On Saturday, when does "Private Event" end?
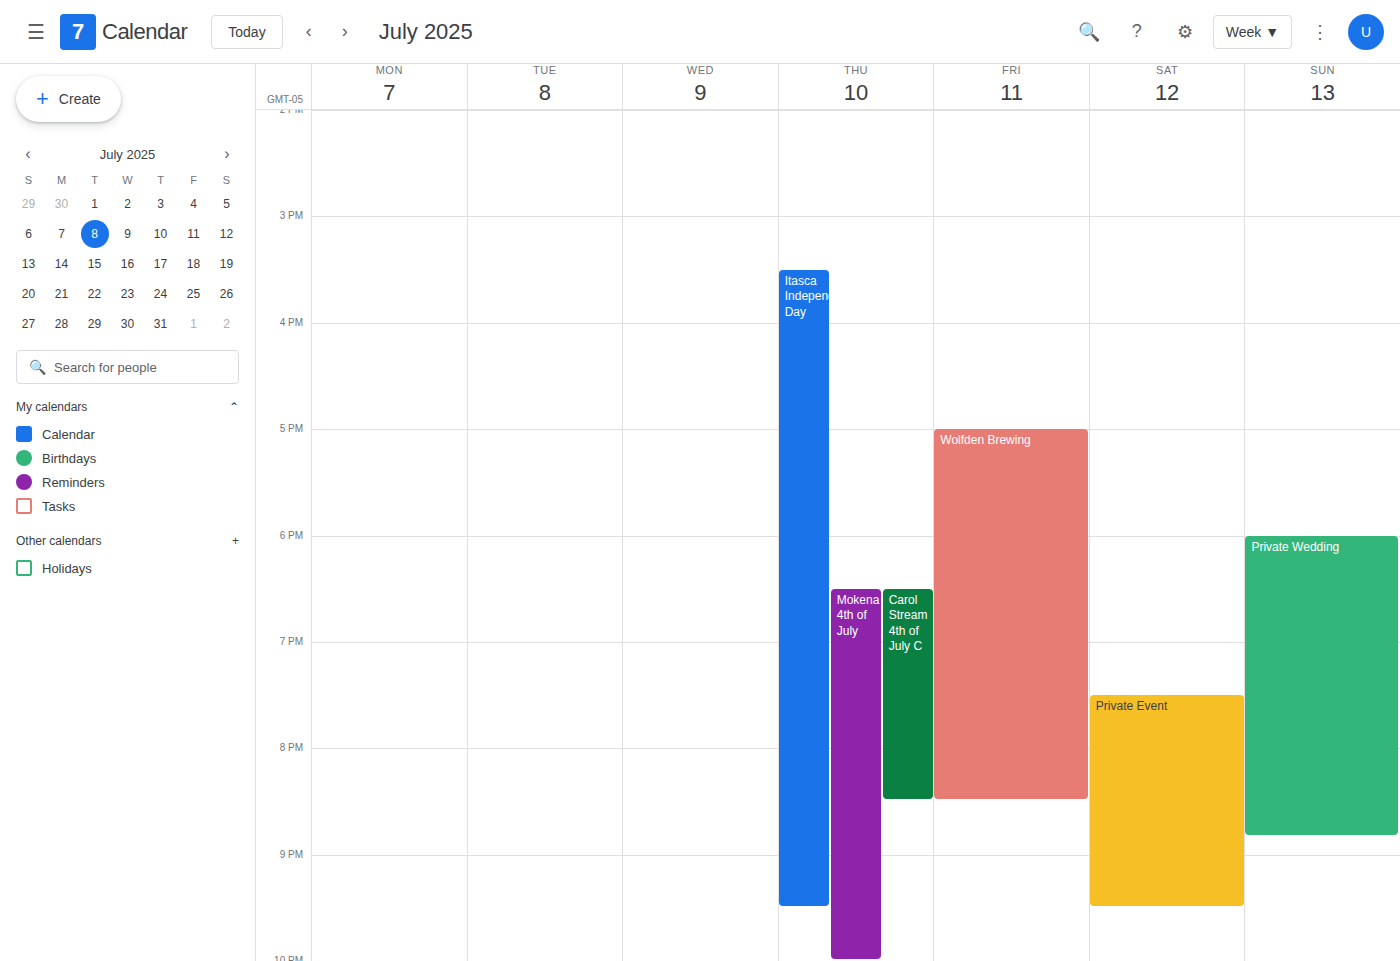
9:30 PM